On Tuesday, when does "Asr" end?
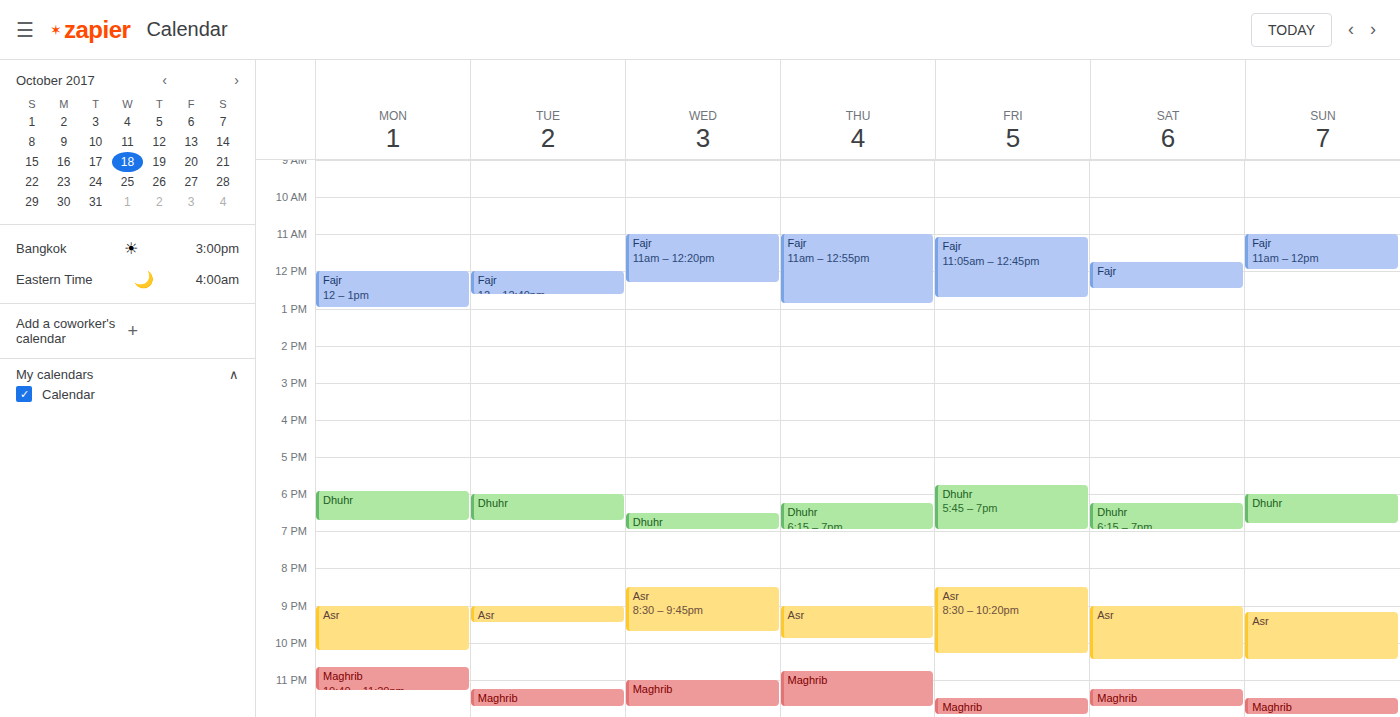
21:30